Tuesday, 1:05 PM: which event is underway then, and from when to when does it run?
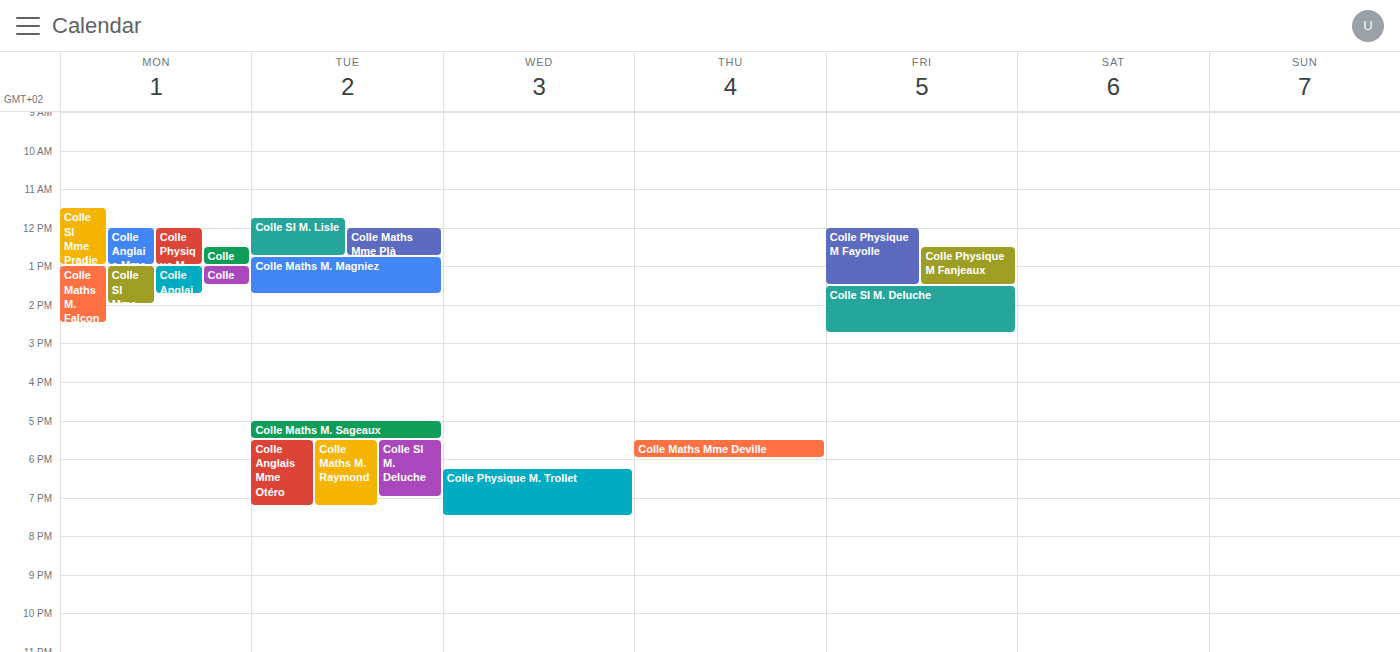
"Colle Maths M. Magniez", 12:45 PM to 1:45 PM